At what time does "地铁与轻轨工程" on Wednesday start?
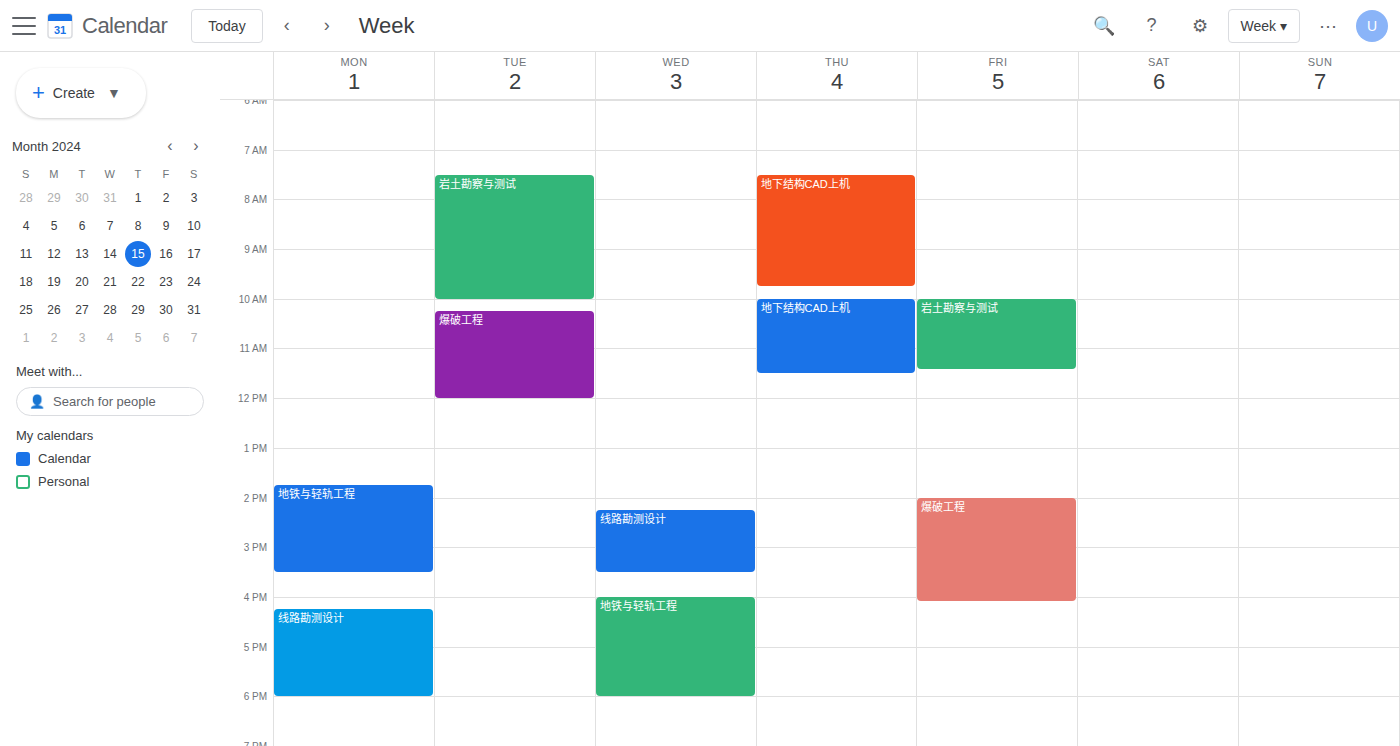
4:00 PM